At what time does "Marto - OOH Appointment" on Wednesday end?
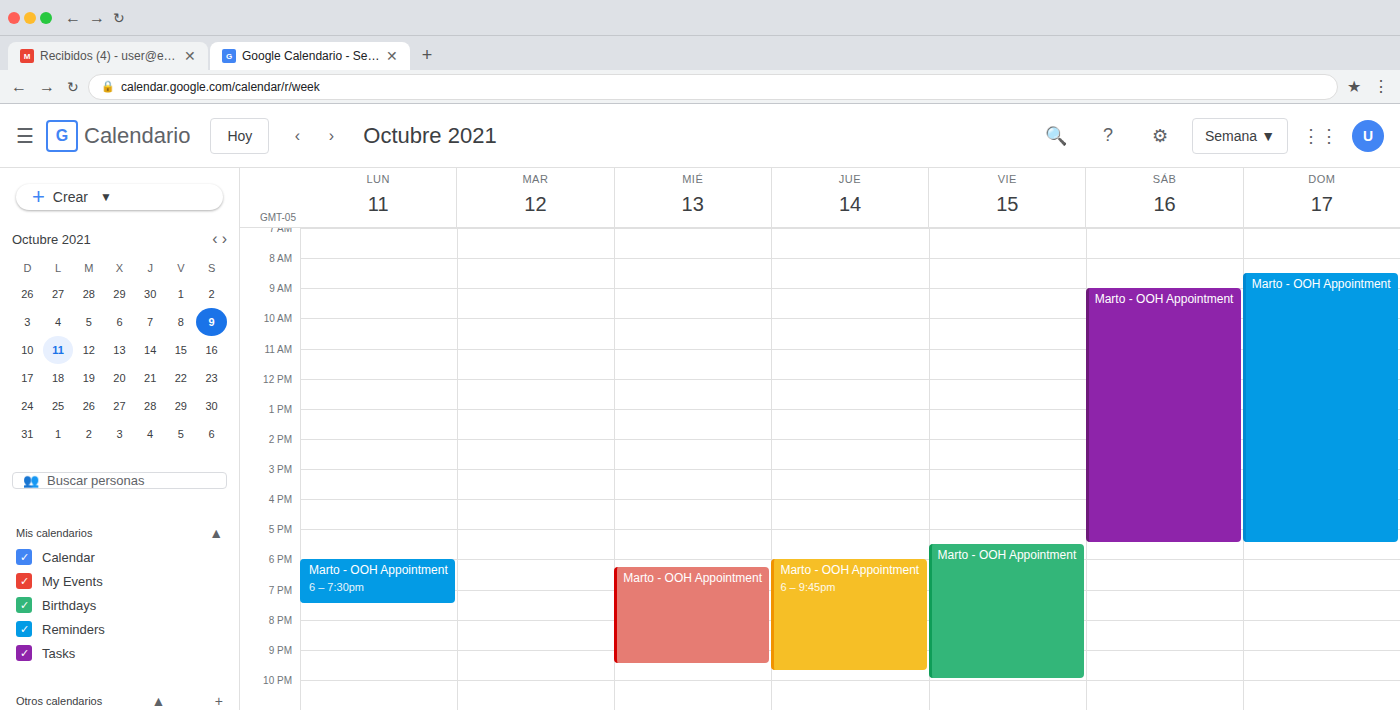
9:30 PM